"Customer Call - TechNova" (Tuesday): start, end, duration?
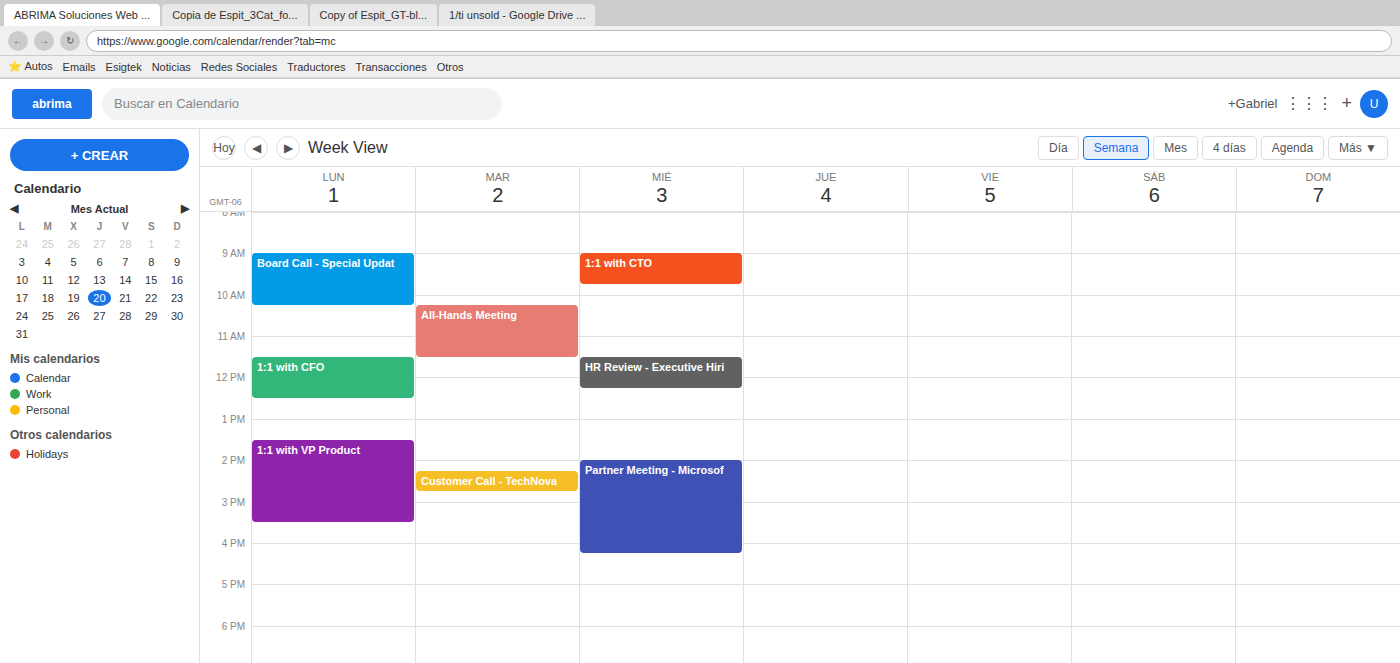
2:15 PM to 2:45 PM, 30 minutes